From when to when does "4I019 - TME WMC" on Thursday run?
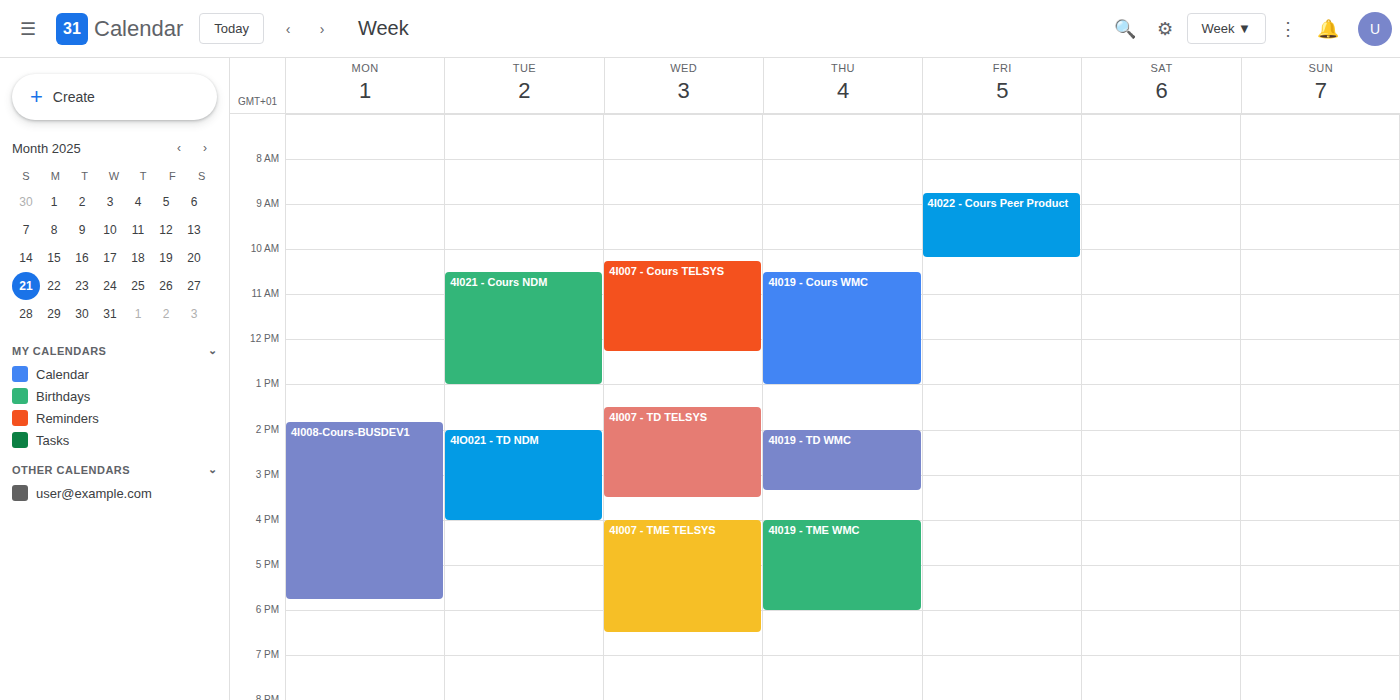
16:00 to 18:00